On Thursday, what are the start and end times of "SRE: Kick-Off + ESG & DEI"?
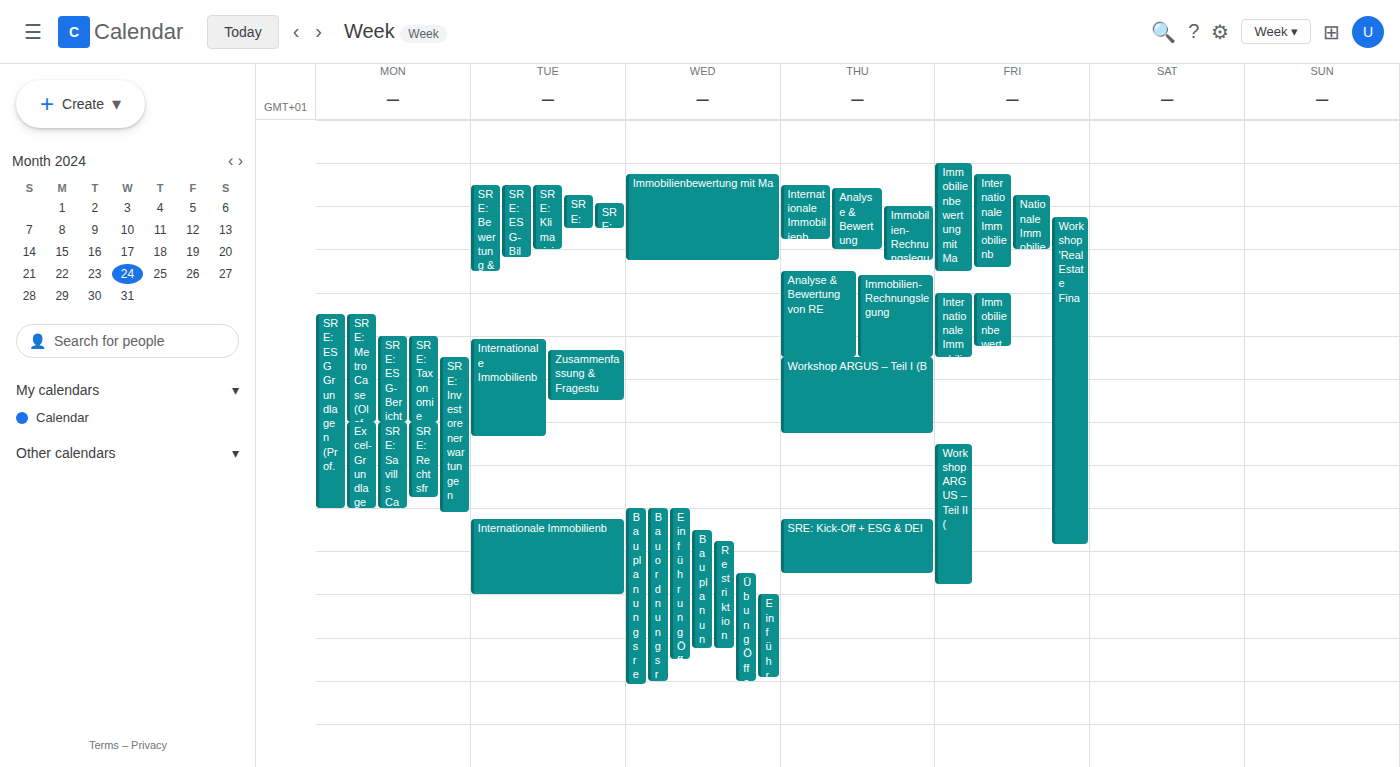
4:15 PM to 5:30 PM